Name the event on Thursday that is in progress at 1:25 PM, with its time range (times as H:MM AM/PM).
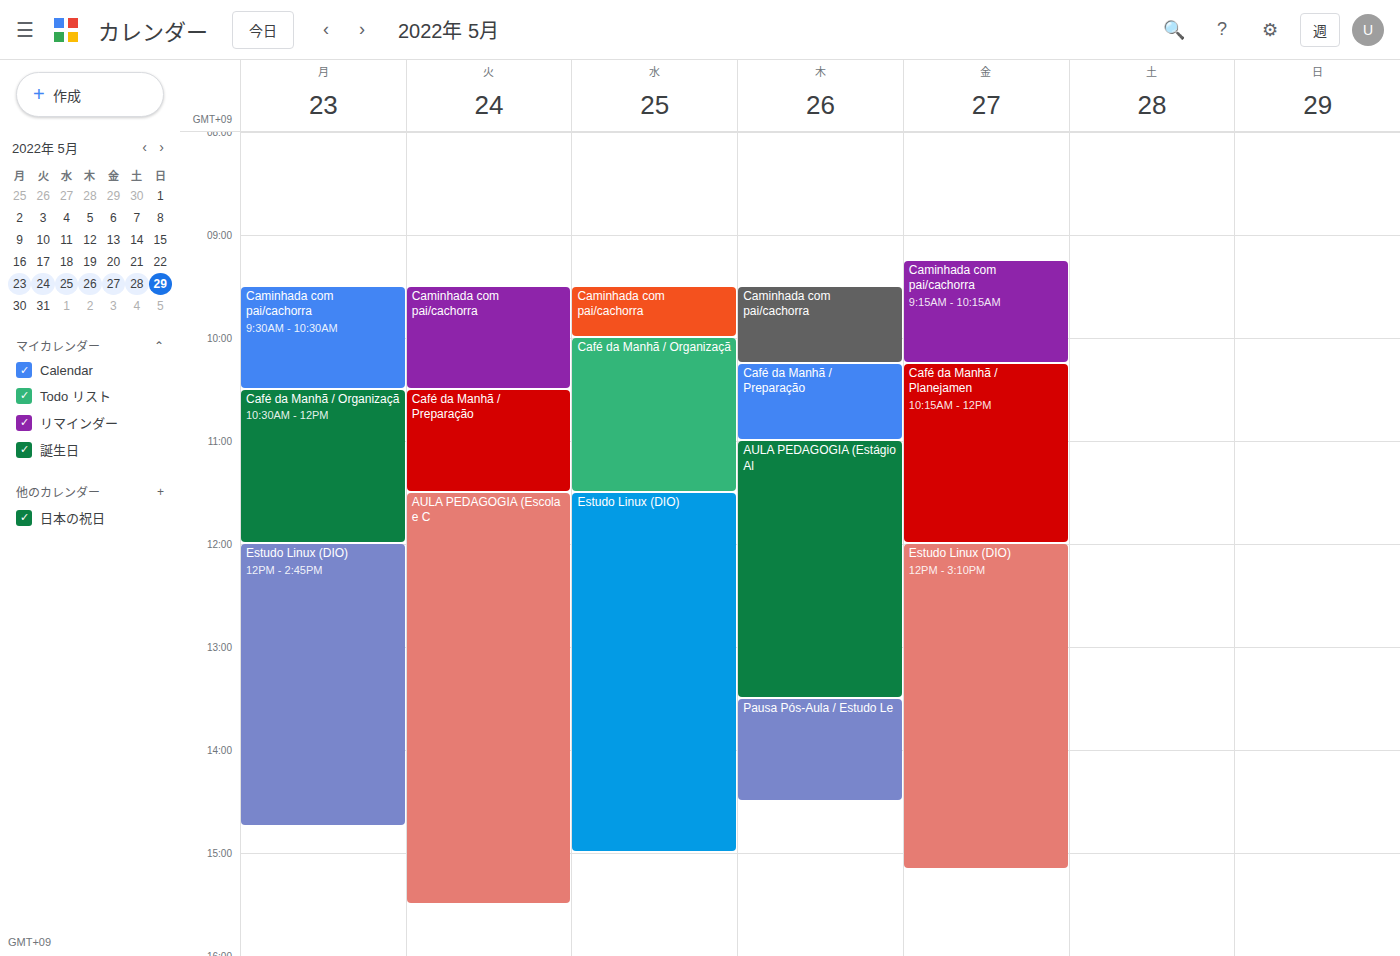
"AULA PEDAGOGIA (Estágio Al", 11:00 AM to 1:30 PM